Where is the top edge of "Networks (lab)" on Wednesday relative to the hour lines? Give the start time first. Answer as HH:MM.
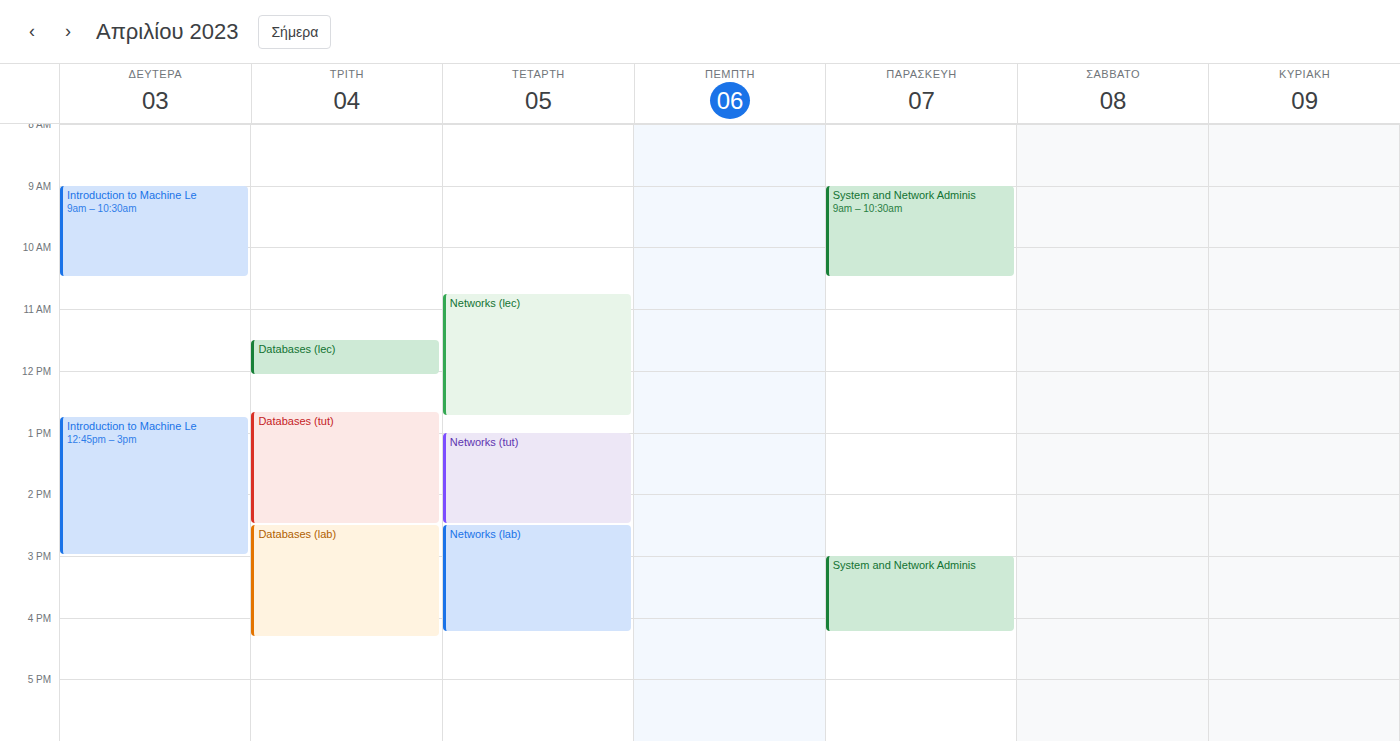
14:30 -- halfway between the 14:00 and 15:00 lines.